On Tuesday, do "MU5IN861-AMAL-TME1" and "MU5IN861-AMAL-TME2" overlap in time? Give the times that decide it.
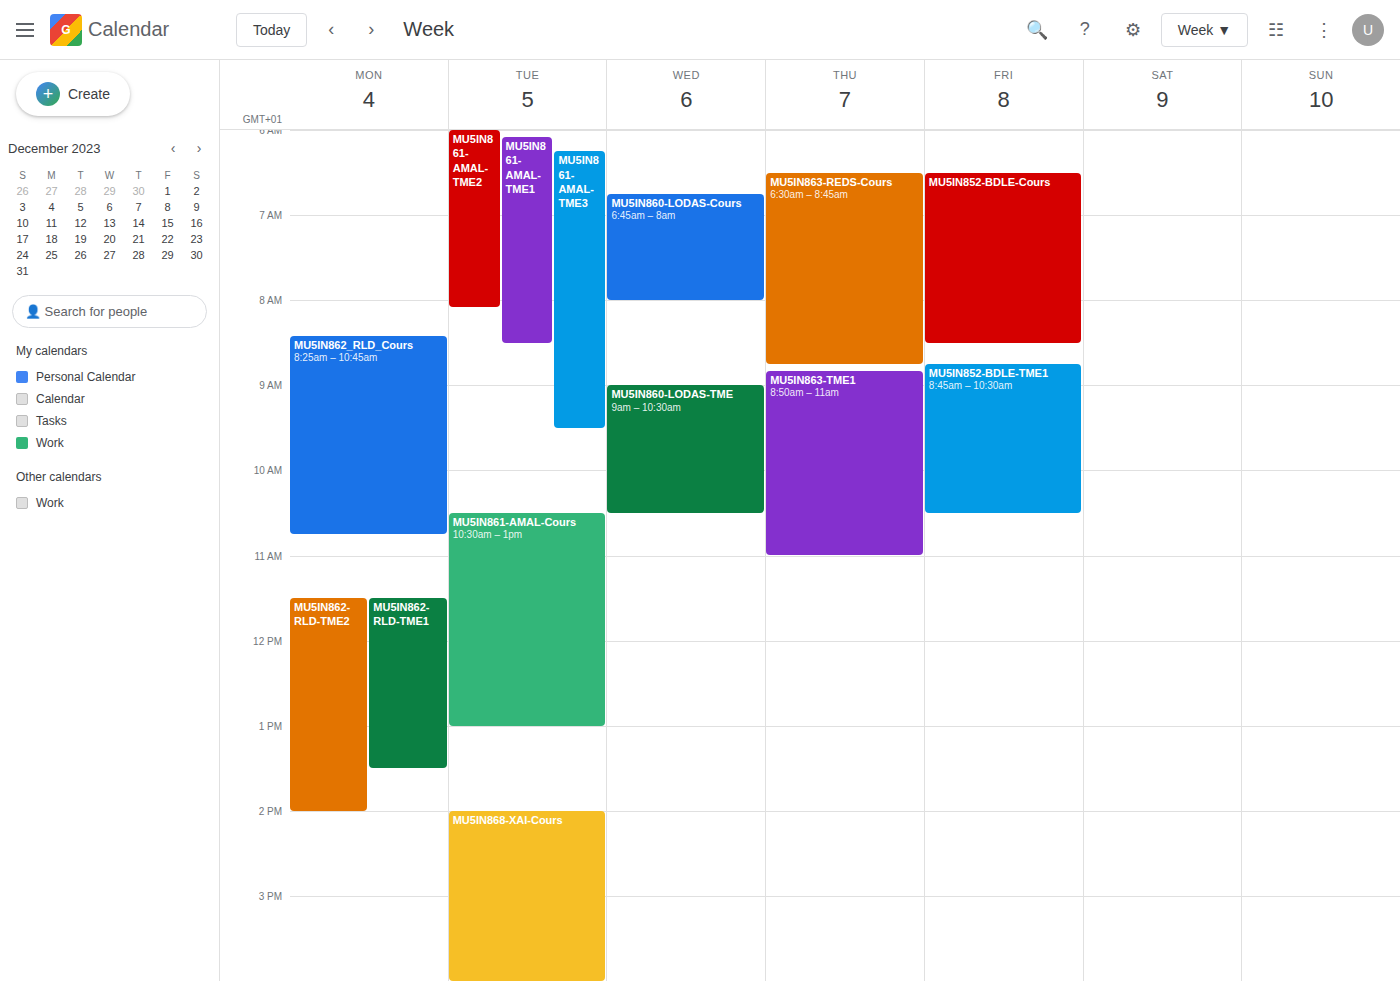
"MU5IN861-AMAL-TME1" starts at 6:05 AM, before "MU5IN861-AMAL-TME2" ends at 8:05 AM -- they overlap.